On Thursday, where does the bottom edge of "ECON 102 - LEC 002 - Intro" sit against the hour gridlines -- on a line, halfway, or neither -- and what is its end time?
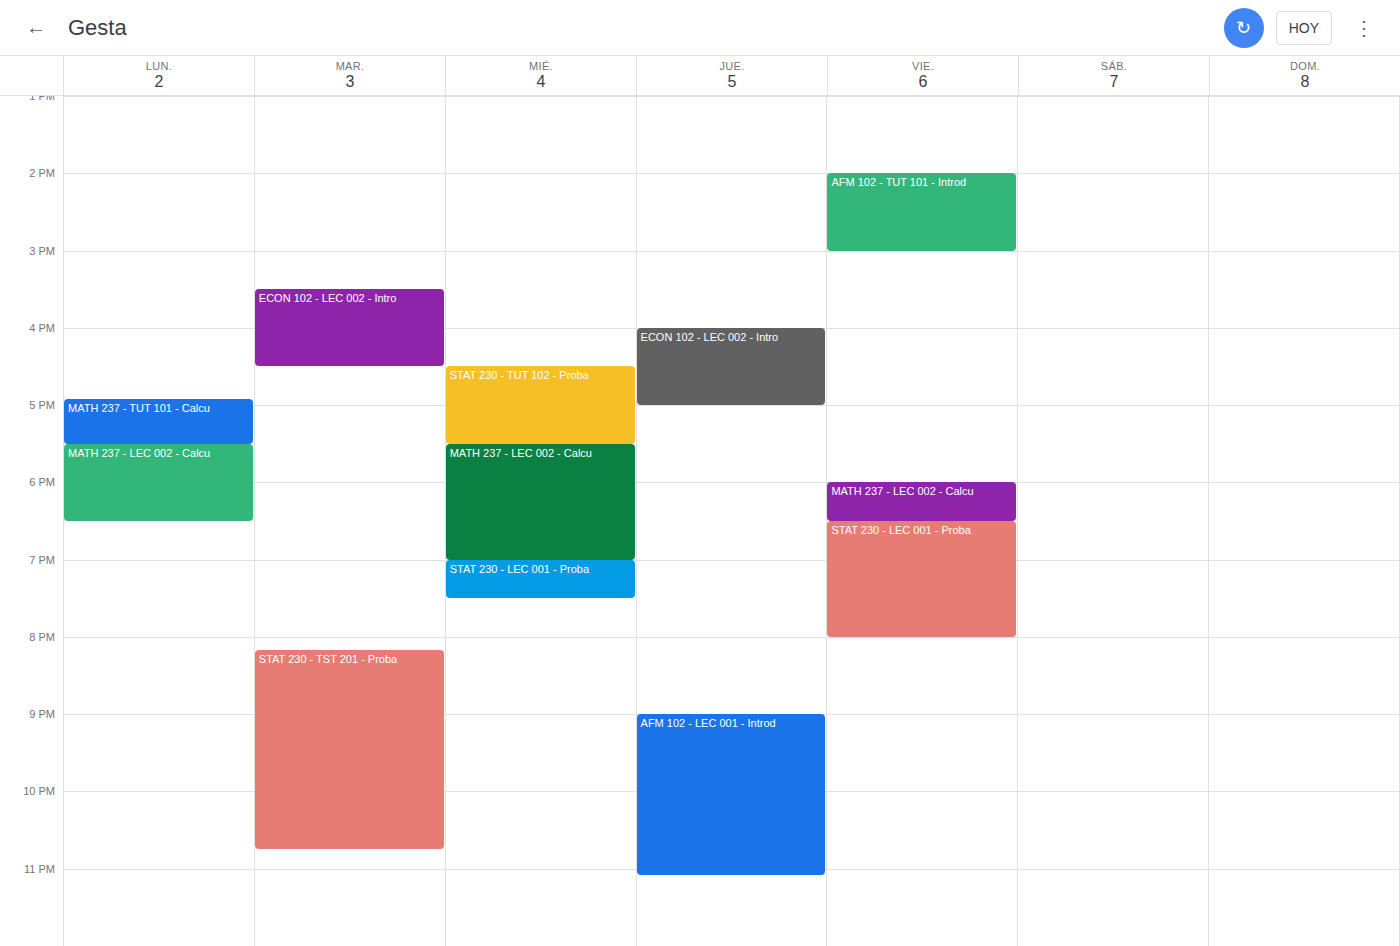
5:00 PM -- exactly on the 5 PM line.